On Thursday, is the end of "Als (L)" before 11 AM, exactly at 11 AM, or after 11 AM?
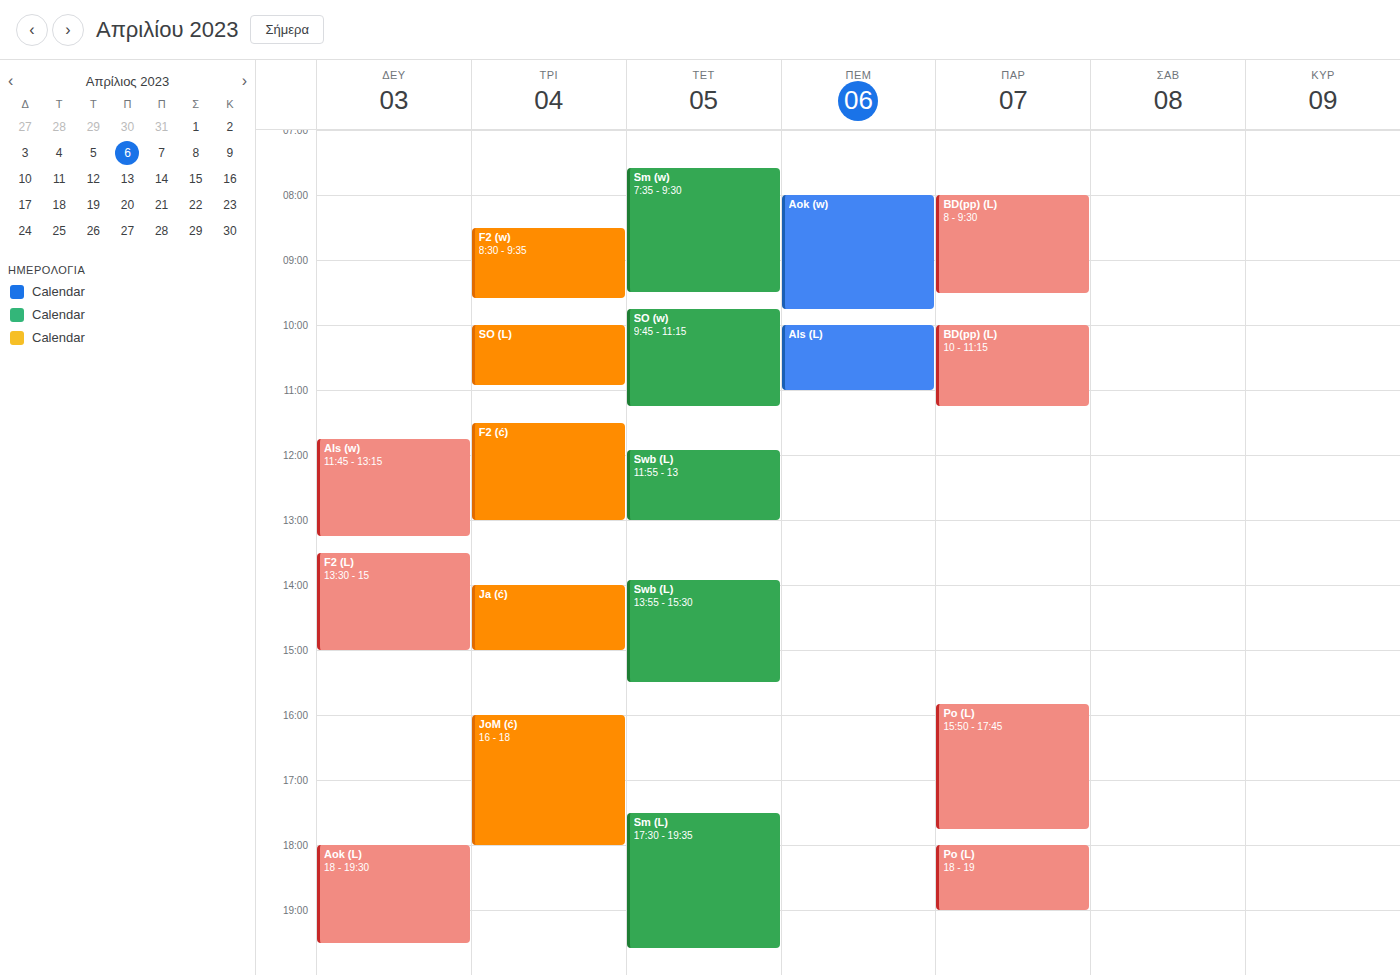
11:00 AM -- exactly at 11 AM, on the 11 AM line.